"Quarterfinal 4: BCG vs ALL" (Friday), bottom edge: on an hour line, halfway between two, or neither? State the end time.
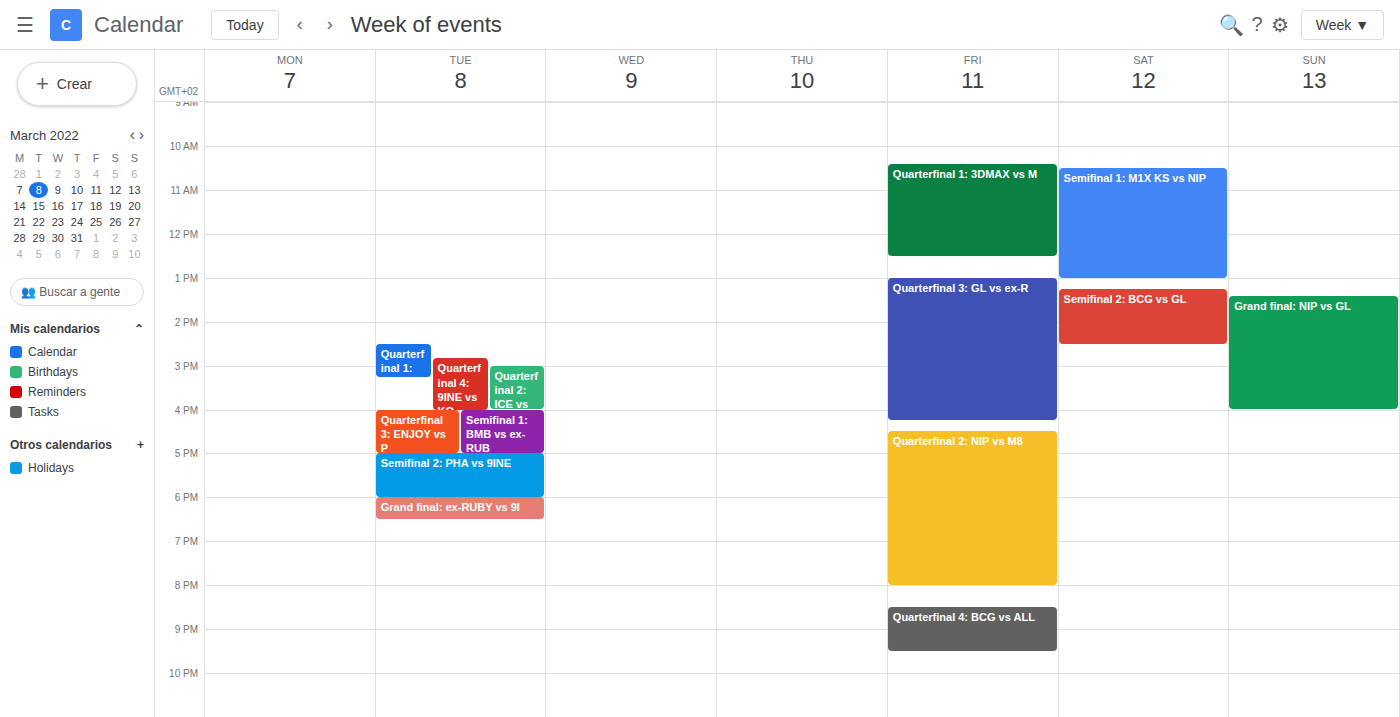
9:30 PM -- halfway between the 9 PM and 10 PM lines.